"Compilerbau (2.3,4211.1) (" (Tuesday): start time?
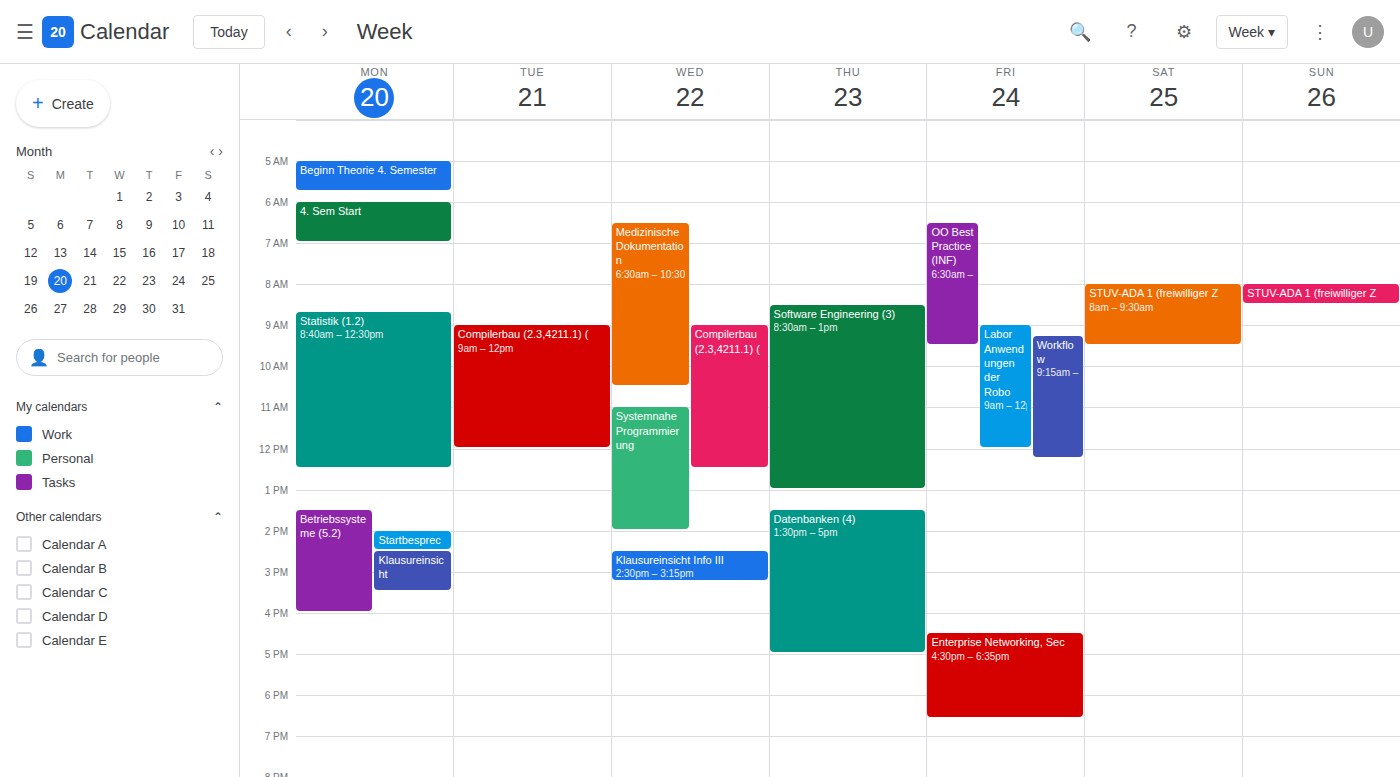
9:00 AM